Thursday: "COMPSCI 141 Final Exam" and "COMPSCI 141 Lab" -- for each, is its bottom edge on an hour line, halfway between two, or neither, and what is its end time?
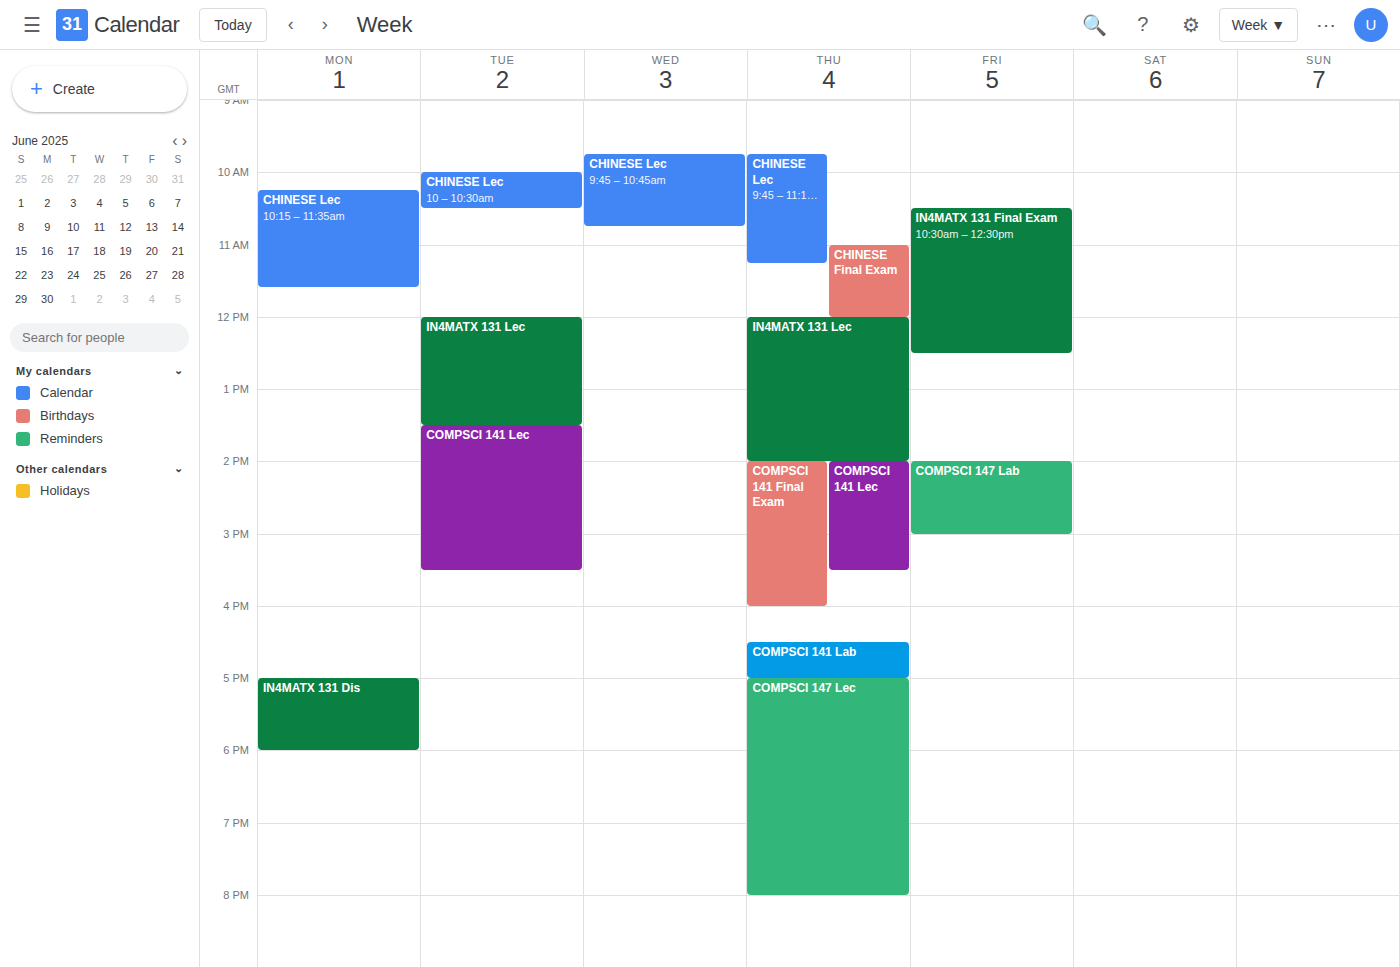
"COMPSCI 141 Final Exam": 4:00 PM, exactly on the 4 PM line. "COMPSCI 141 Lab": 5:00 PM, exactly on the 5 PM line.